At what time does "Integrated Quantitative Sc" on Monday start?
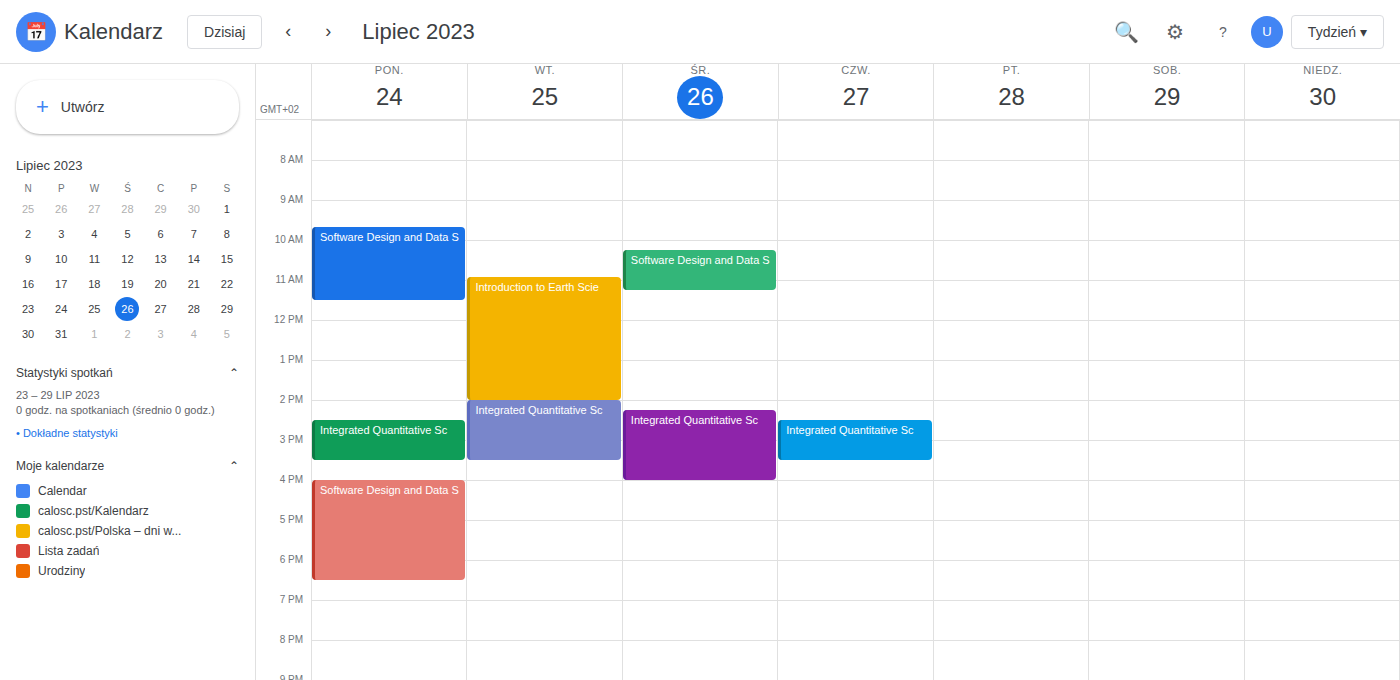
2:30 PM